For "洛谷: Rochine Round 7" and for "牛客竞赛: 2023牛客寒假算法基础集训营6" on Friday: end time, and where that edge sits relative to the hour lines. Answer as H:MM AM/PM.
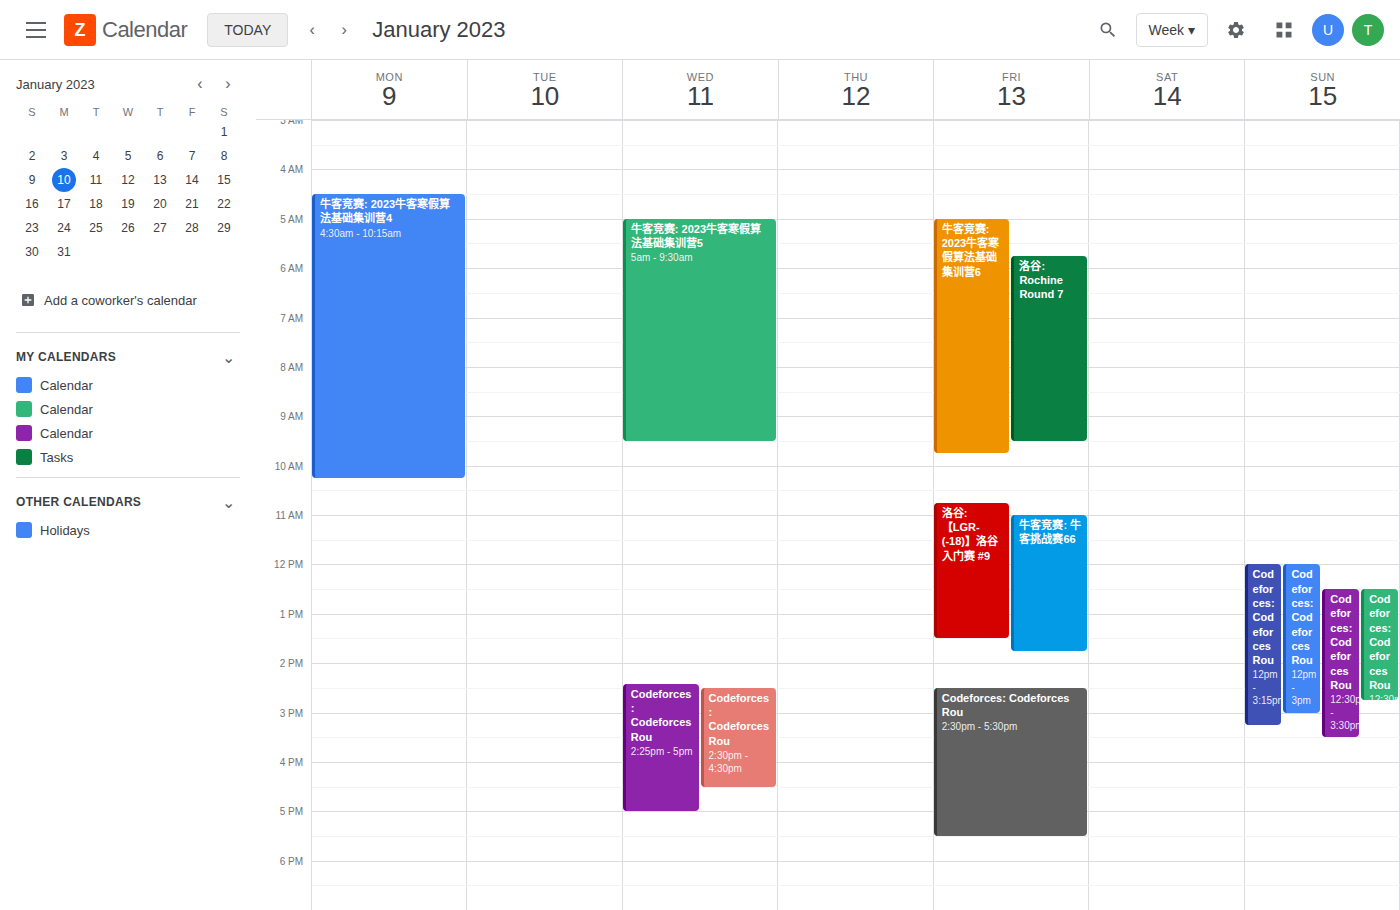
"洛谷: Rochine Round 7": 9:30 AM, halfway between the 9 AM and 10 AM lines. "牛客竞赛: 2023牛客寒假算法基础集训营6": 9:45 AM, neither: three quarters of the way from the 9 AM line to the 10 AM line.